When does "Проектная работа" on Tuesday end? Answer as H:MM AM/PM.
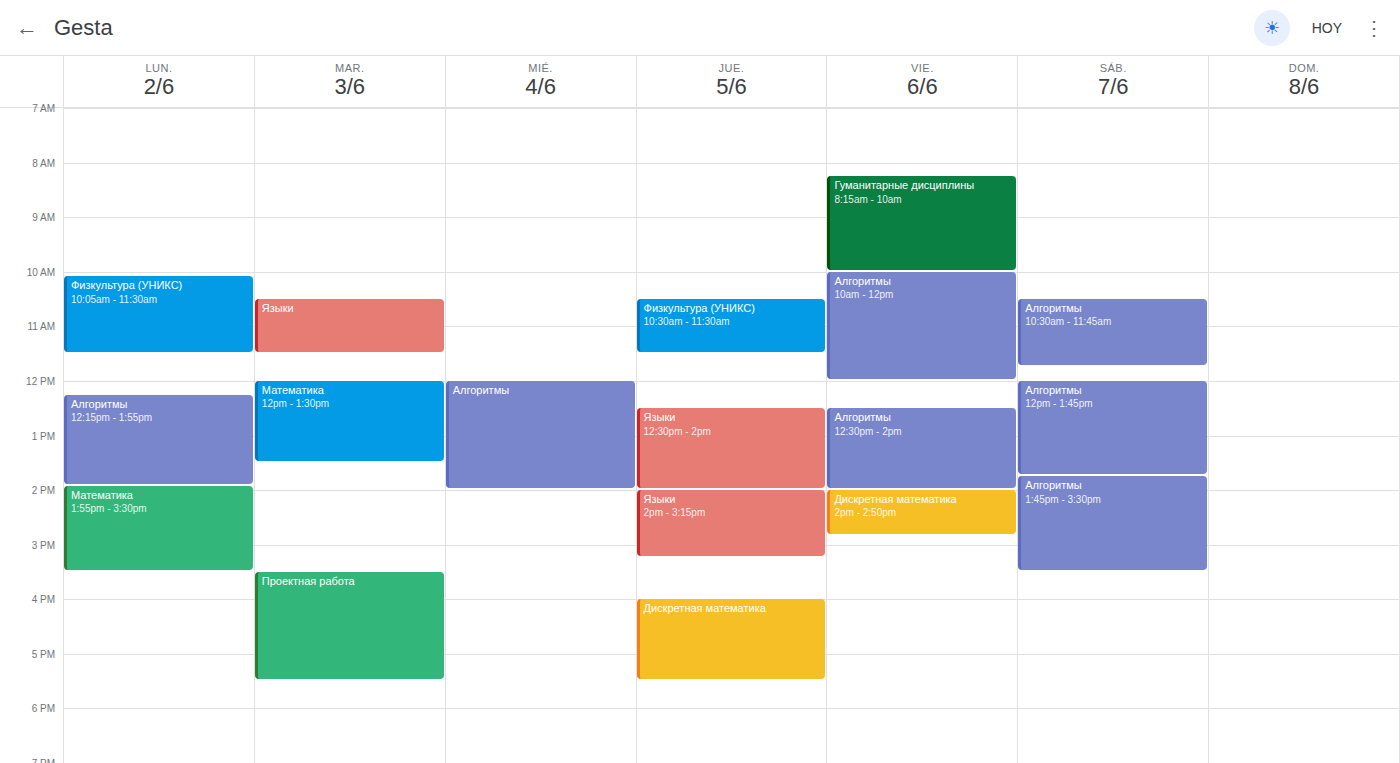
5:30 PM